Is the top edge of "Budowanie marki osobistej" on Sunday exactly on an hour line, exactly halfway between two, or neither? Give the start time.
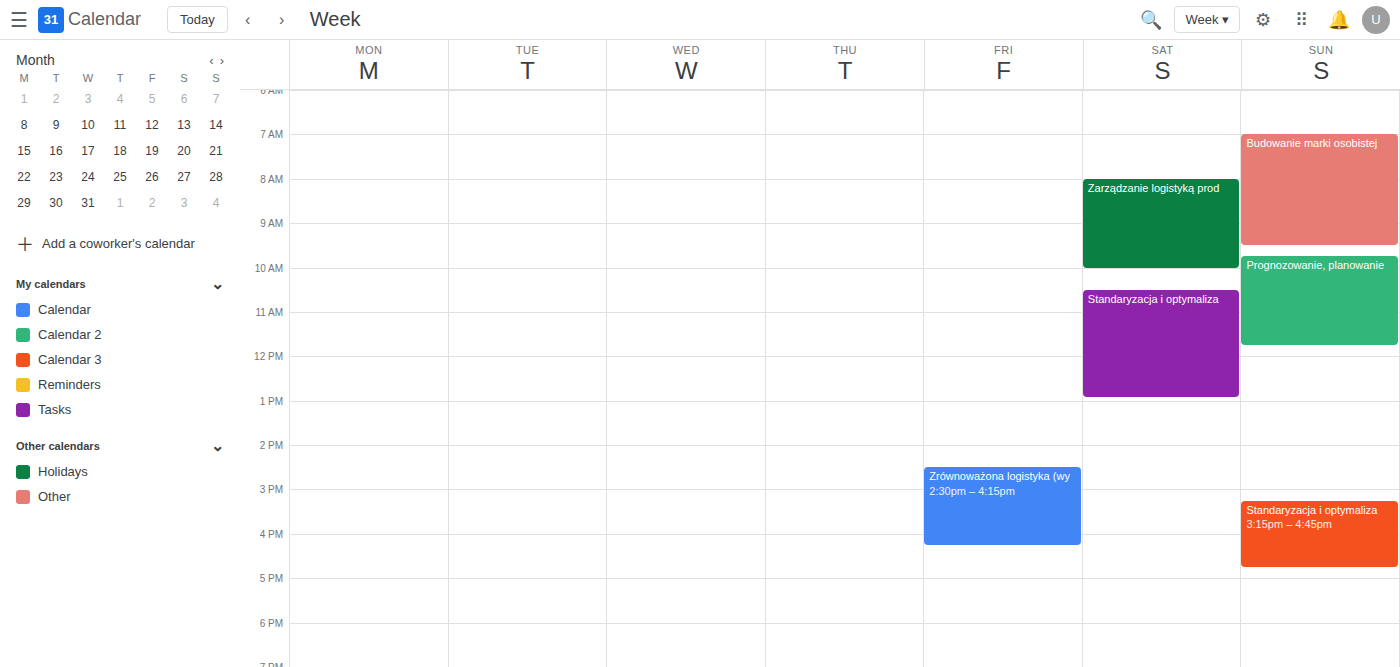
7:00 AM -- exactly on the 7 AM line.